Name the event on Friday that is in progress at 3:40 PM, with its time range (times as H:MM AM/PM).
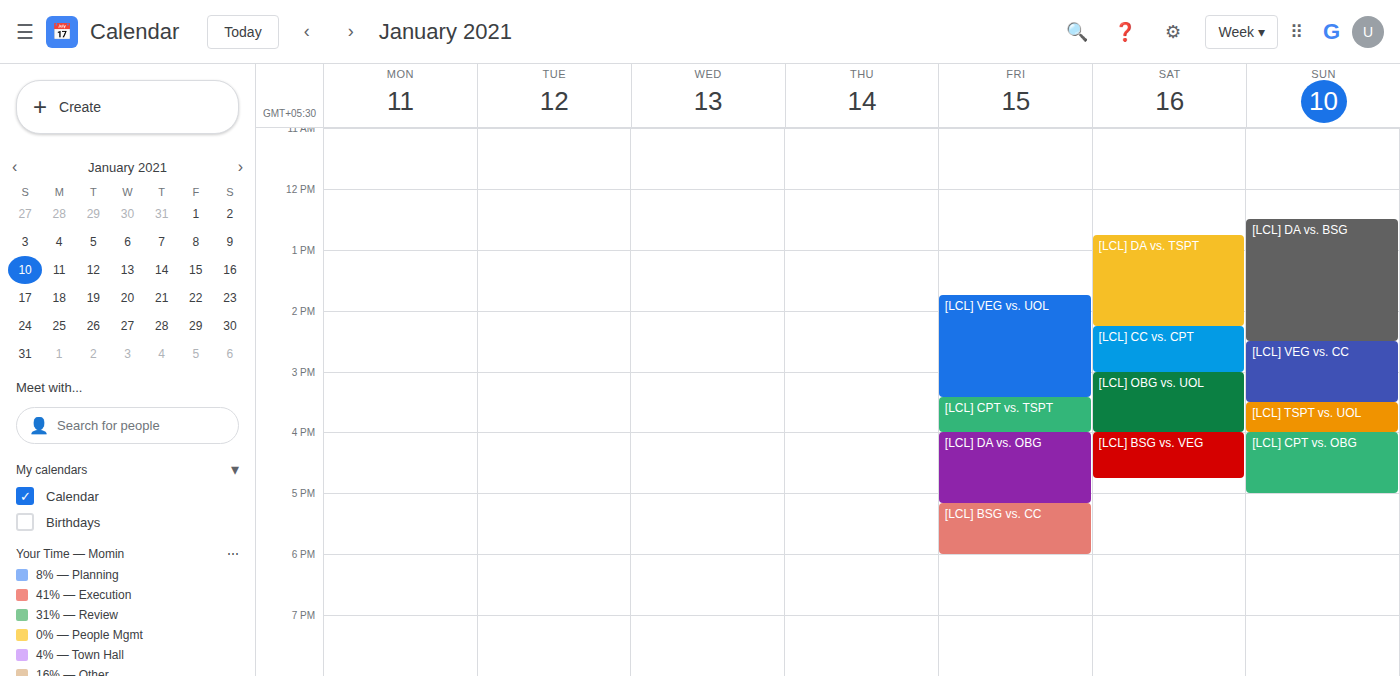
"[LCL] CPT vs. TSPT", 3:25 PM to 4:00 PM